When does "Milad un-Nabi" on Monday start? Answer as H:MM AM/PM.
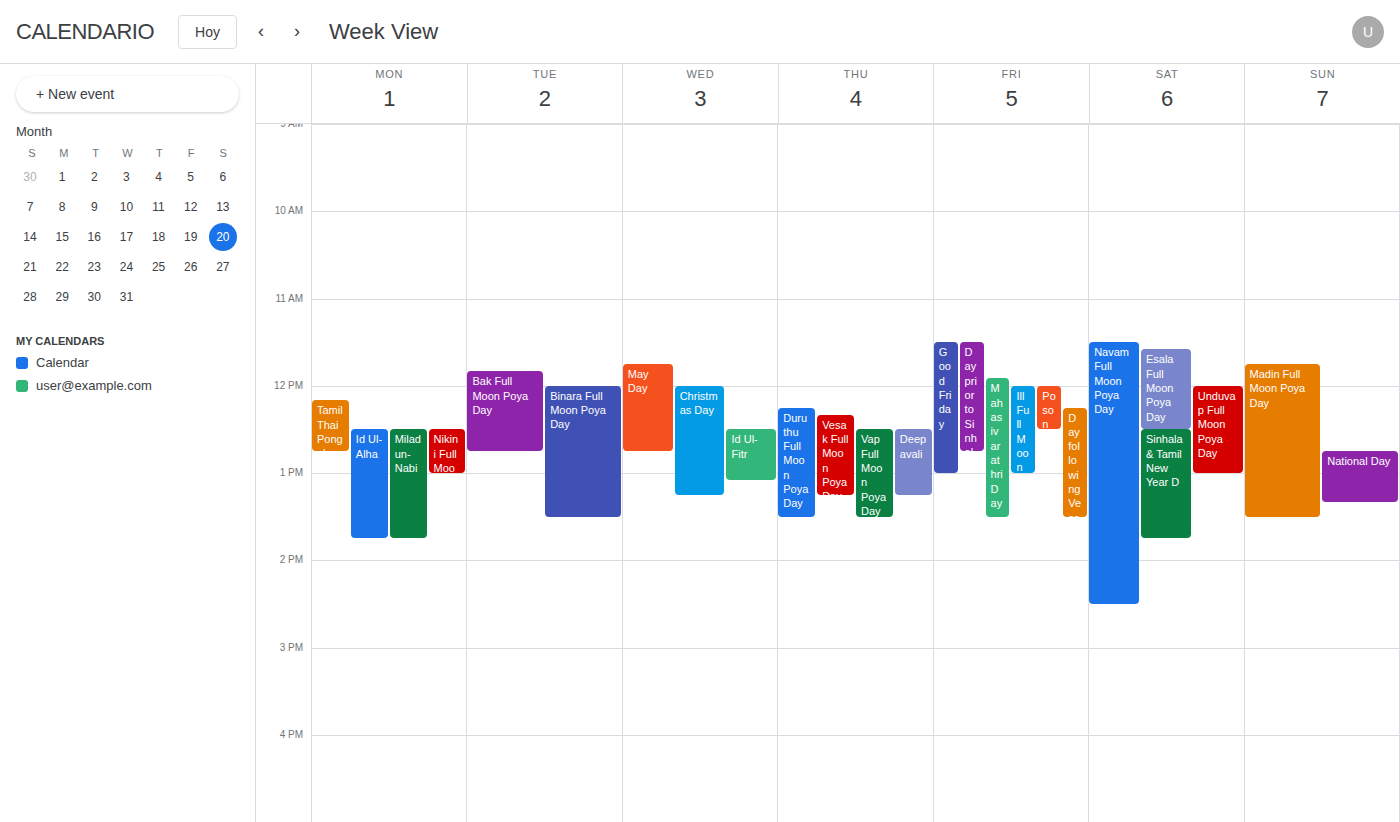
12:30 PM